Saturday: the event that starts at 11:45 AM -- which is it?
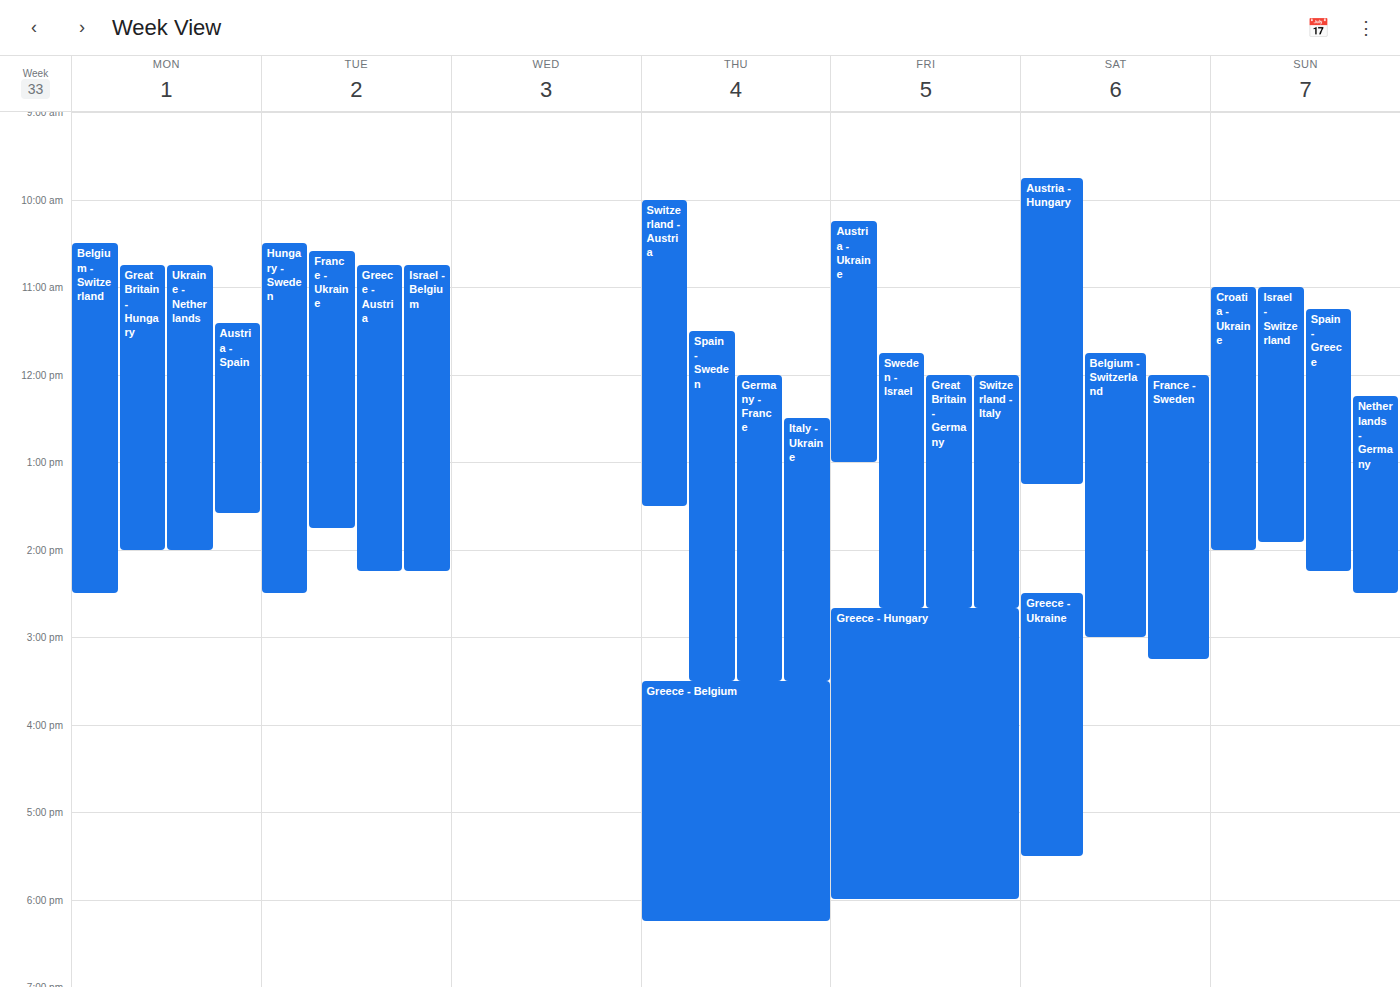
"Belgium - Switzerland"